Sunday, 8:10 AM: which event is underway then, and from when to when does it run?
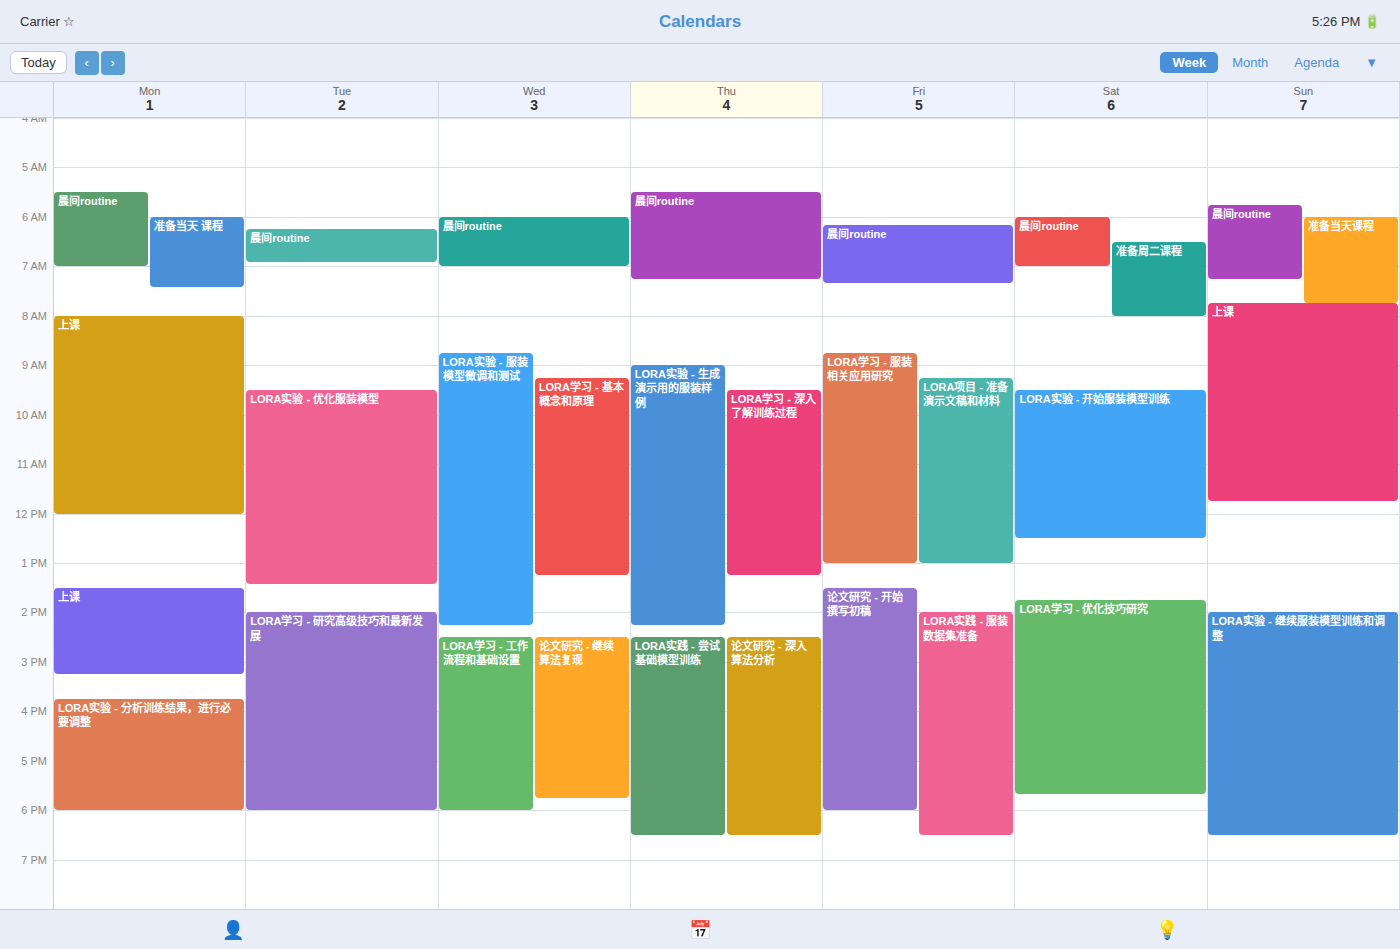
"上课", 7:45 AM to 11:45 AM